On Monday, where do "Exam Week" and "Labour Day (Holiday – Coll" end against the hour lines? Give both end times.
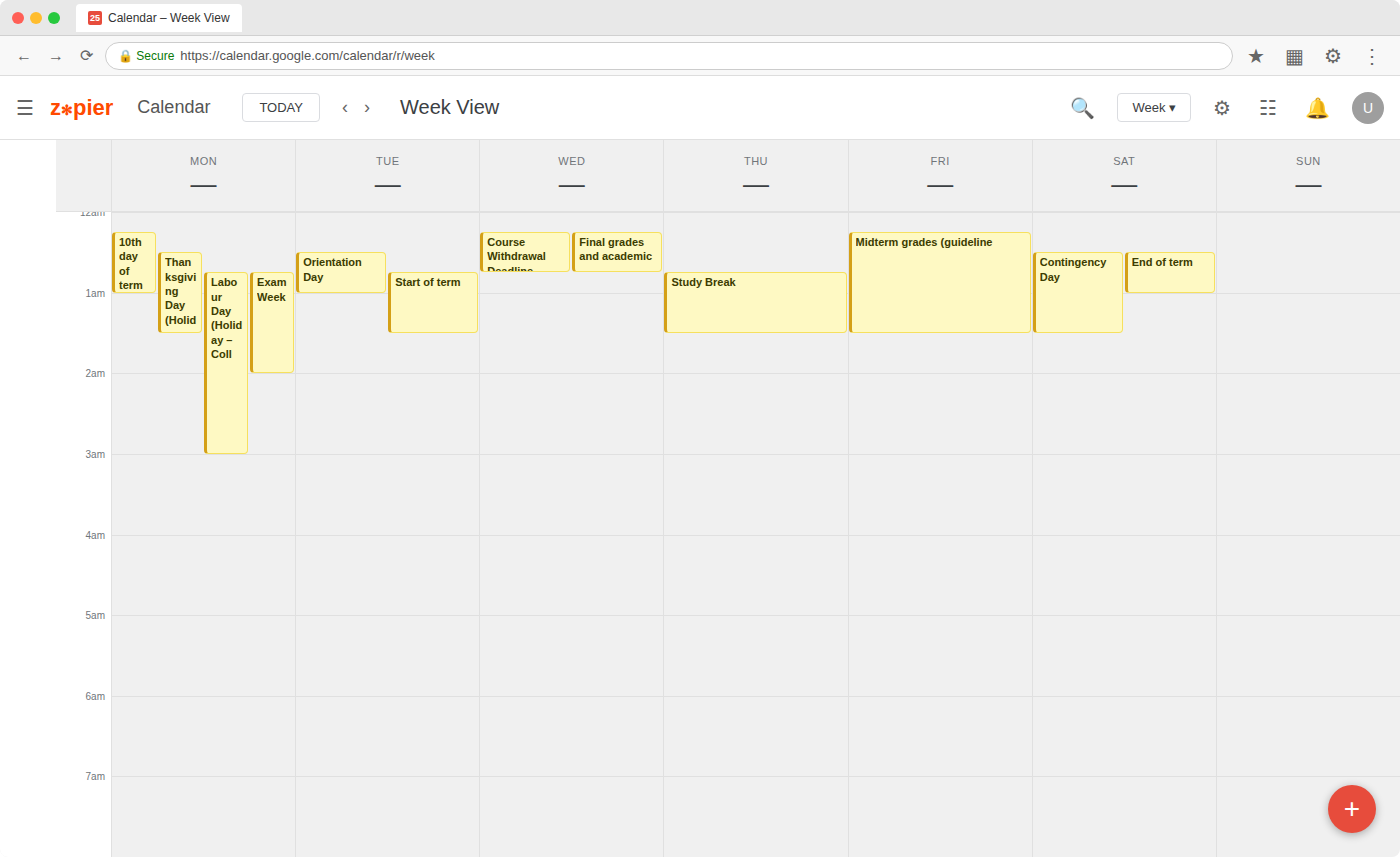
"Exam Week": 2:00 AM, exactly on the 2 AM line. "Labour Day (Holiday – Coll": 3:00 AM, exactly on the 3 AM line.